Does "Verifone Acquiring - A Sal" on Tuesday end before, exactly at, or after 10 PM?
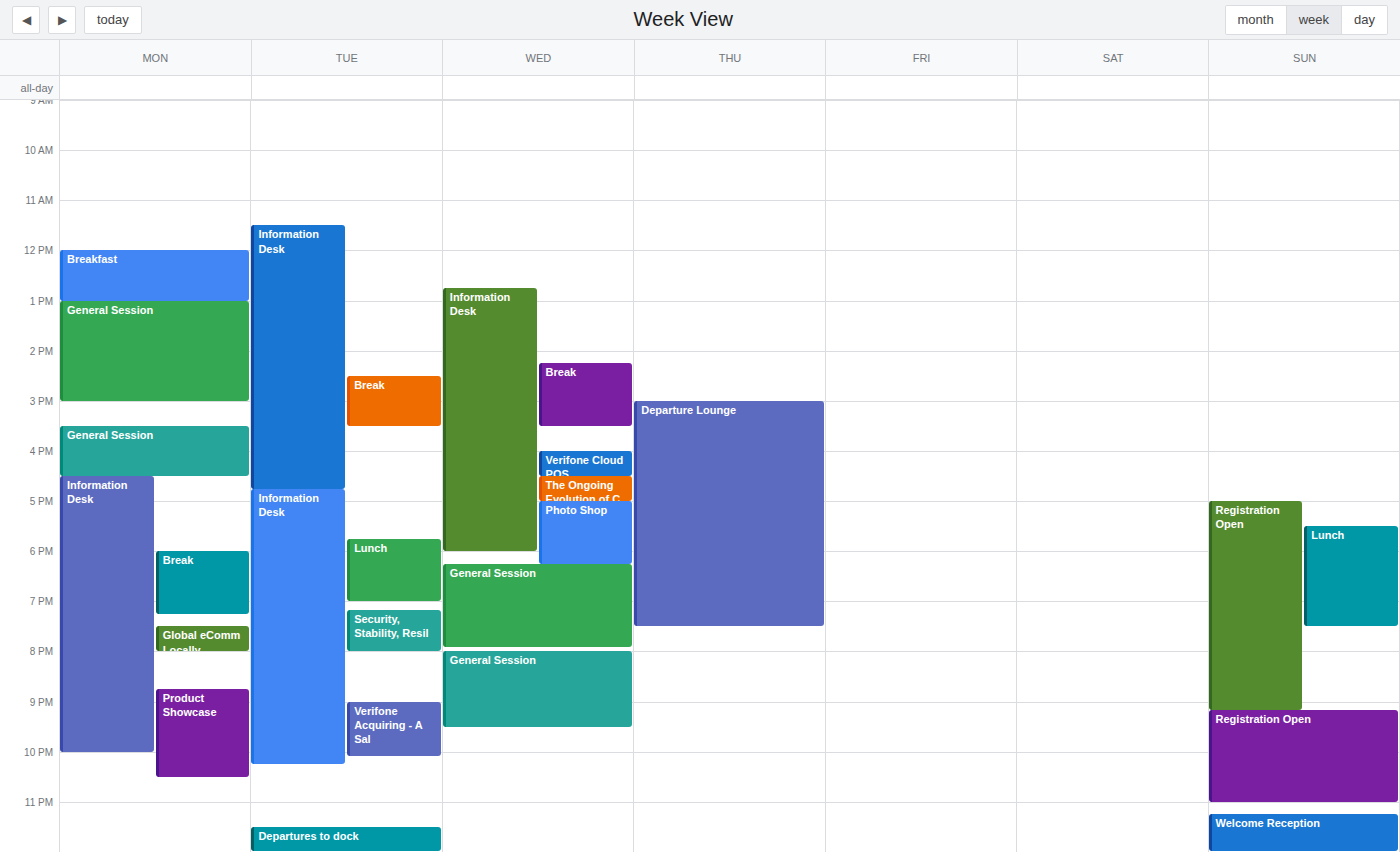
10:05 PM -- after 10 PM, 5 minutes below the 10 PM line.